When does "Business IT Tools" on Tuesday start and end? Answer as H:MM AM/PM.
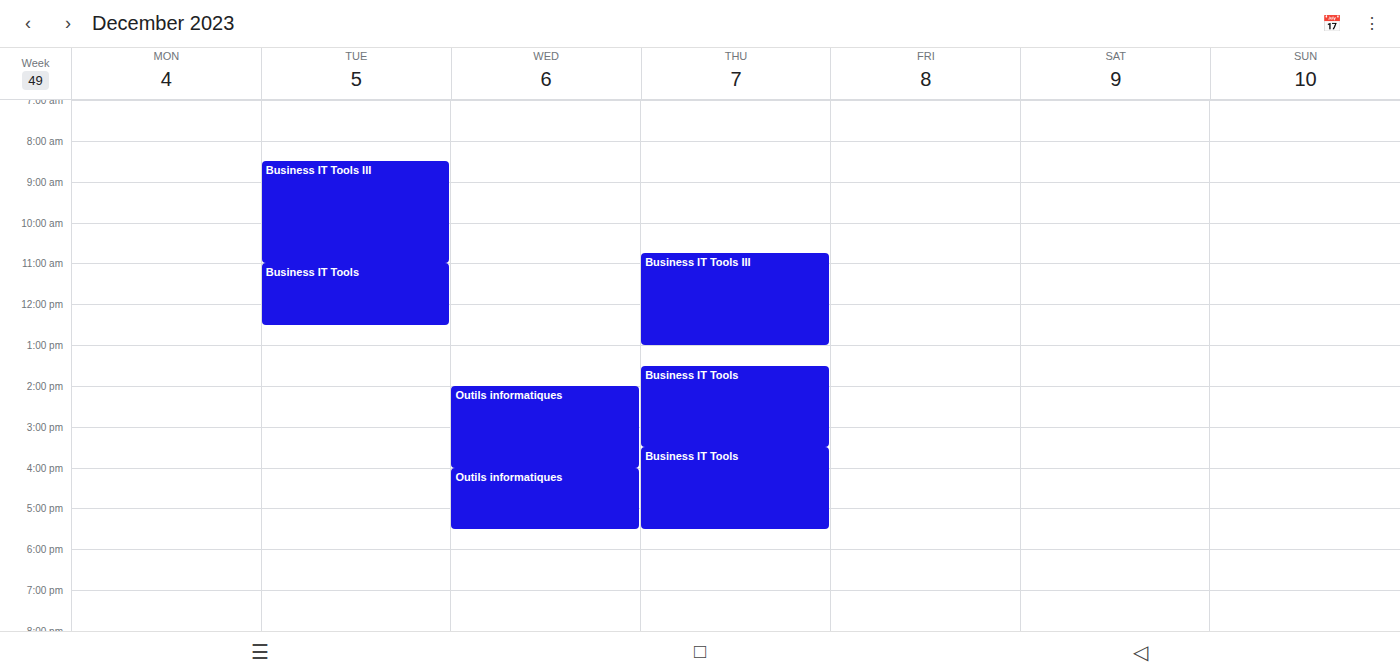
11:00 AM to 12:30 PM